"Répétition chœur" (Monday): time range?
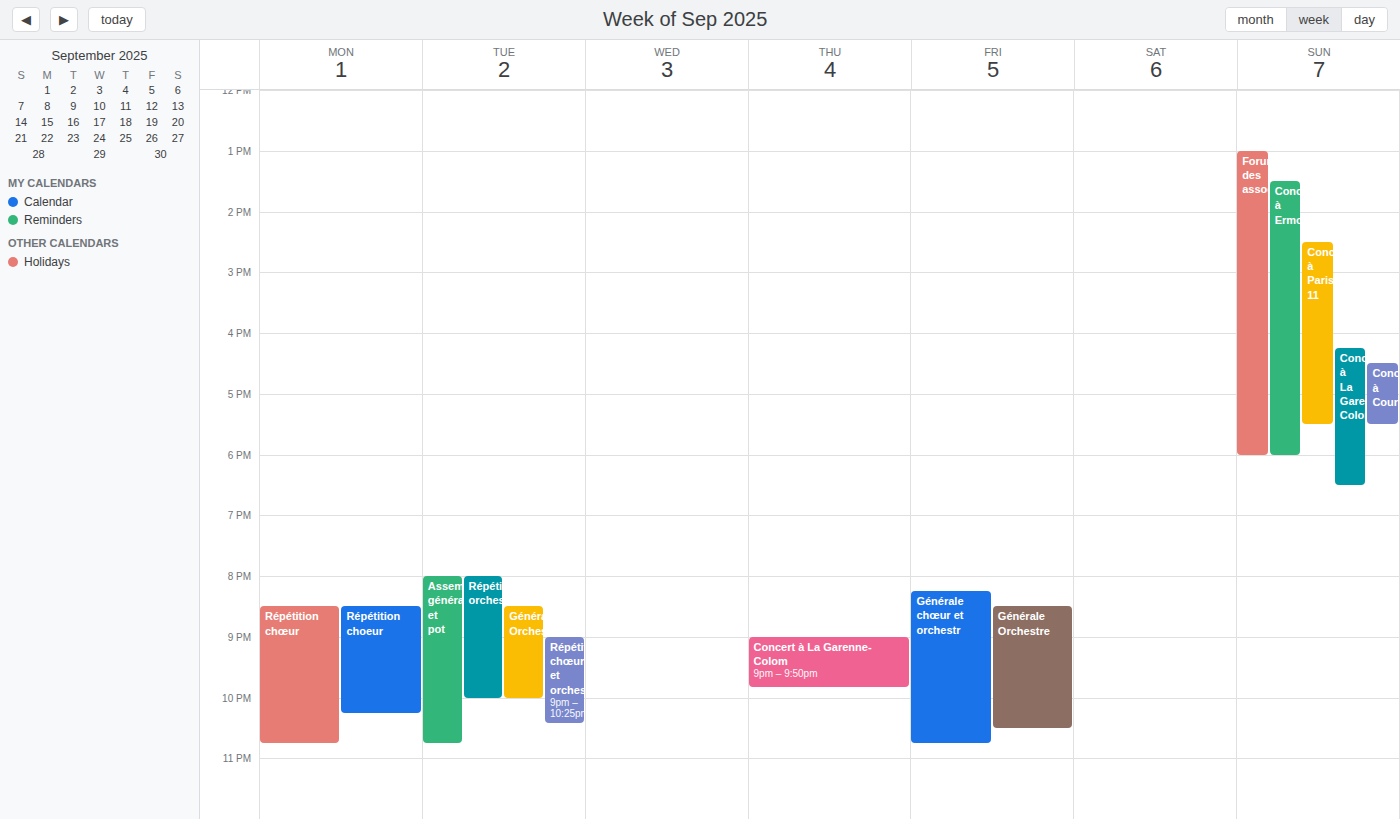
8:30 PM to 10:45 PM